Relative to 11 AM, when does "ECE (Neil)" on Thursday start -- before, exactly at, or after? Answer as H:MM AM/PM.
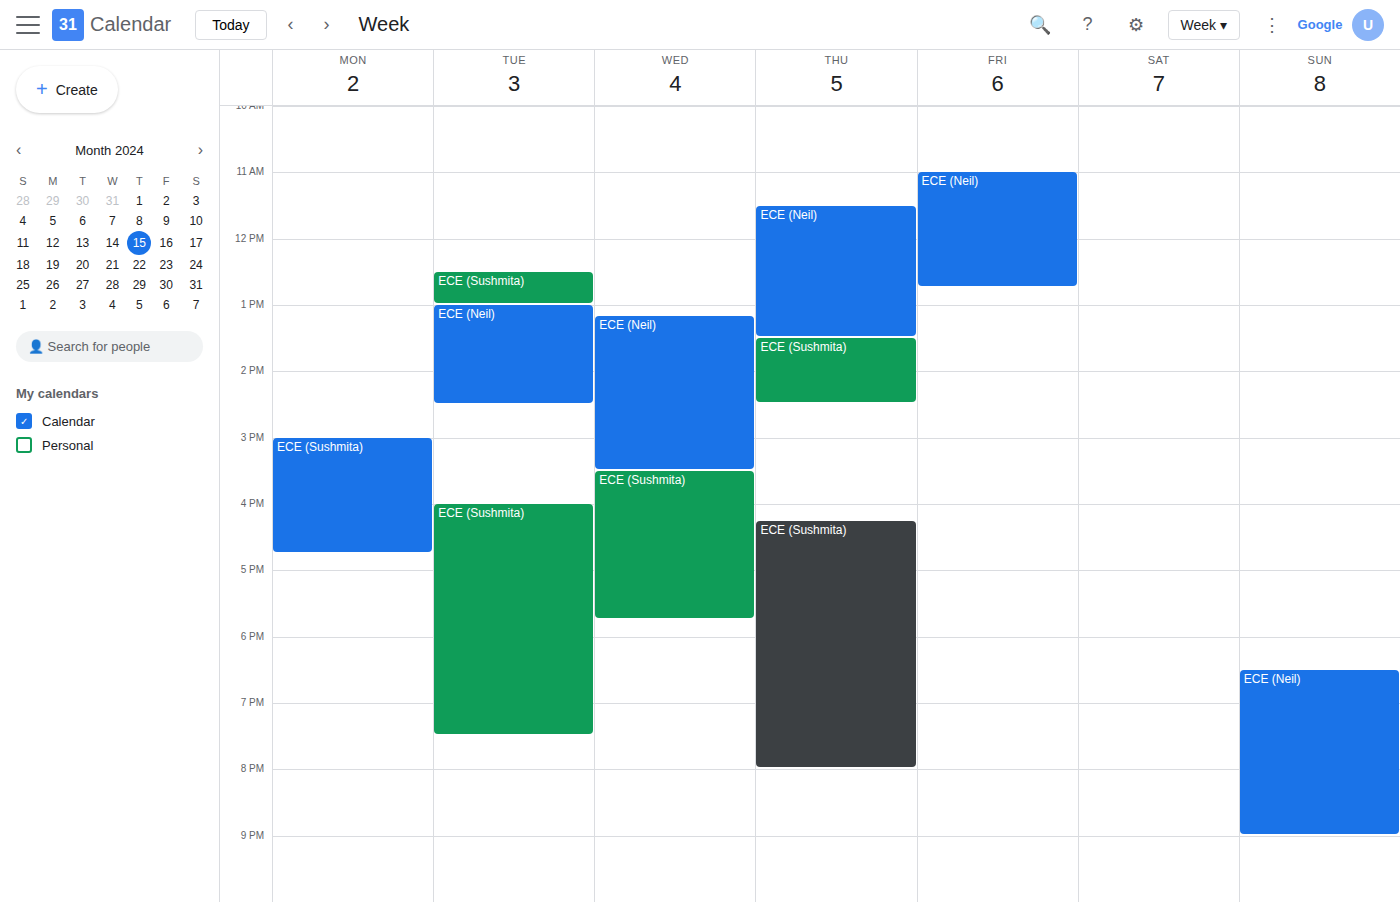
11:30 AM -- after 11 AM, 30 minutes below the 11 AM line.